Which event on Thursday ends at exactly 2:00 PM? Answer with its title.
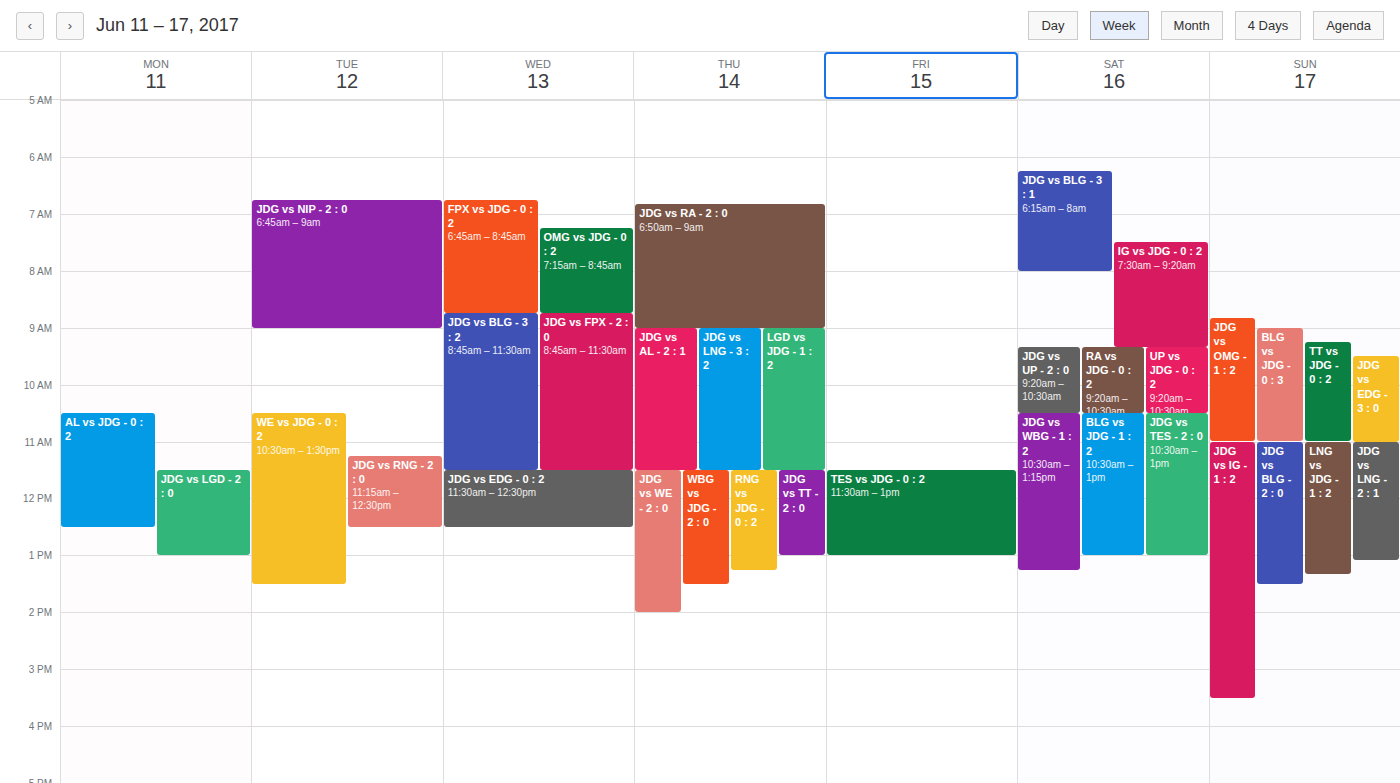
"JDG vs WE - 2 : 0"